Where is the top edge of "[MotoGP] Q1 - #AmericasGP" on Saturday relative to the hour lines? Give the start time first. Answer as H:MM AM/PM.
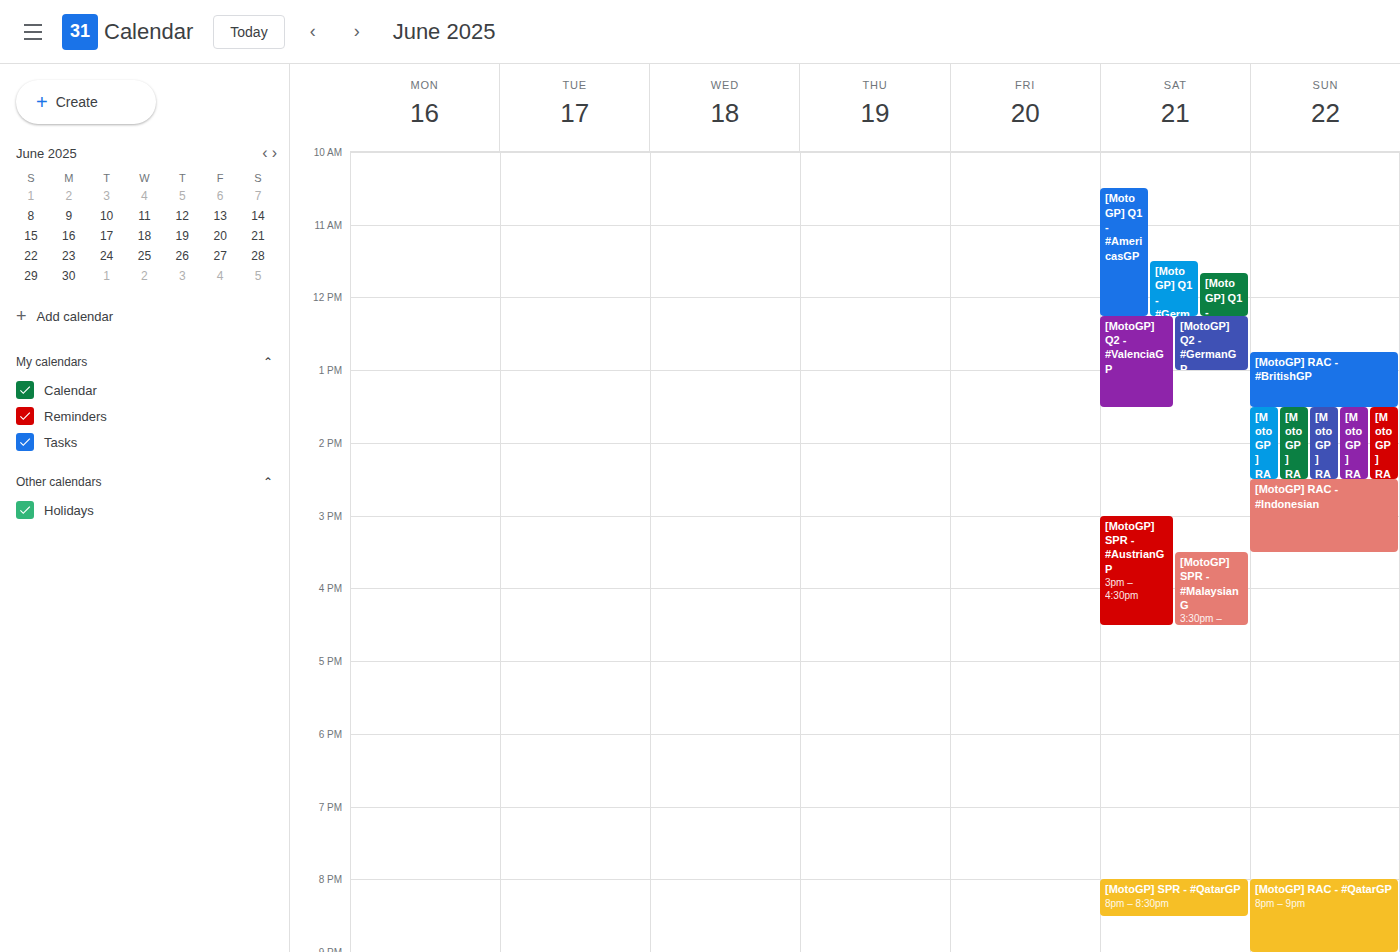
10:30 AM -- halfway between the 10 AM and 11 AM lines.